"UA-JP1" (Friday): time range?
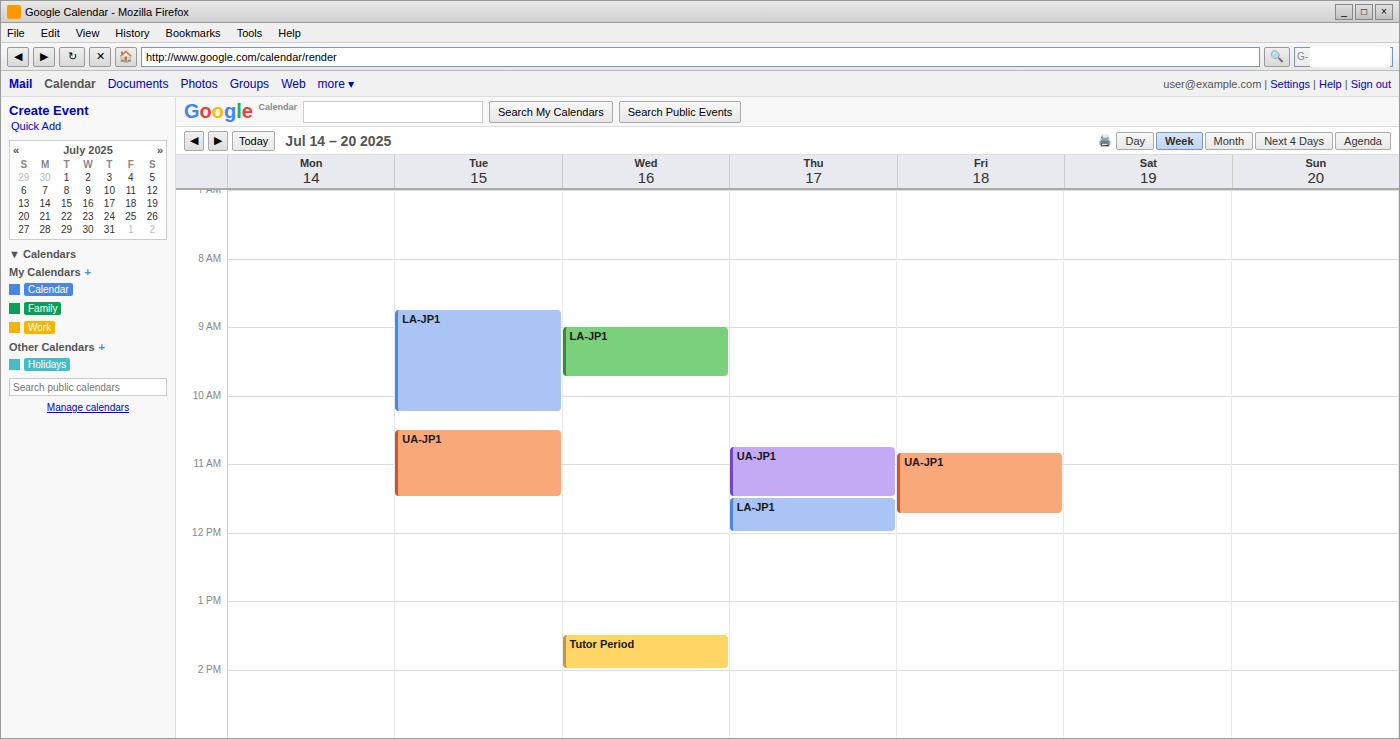
10:50 to 11:45